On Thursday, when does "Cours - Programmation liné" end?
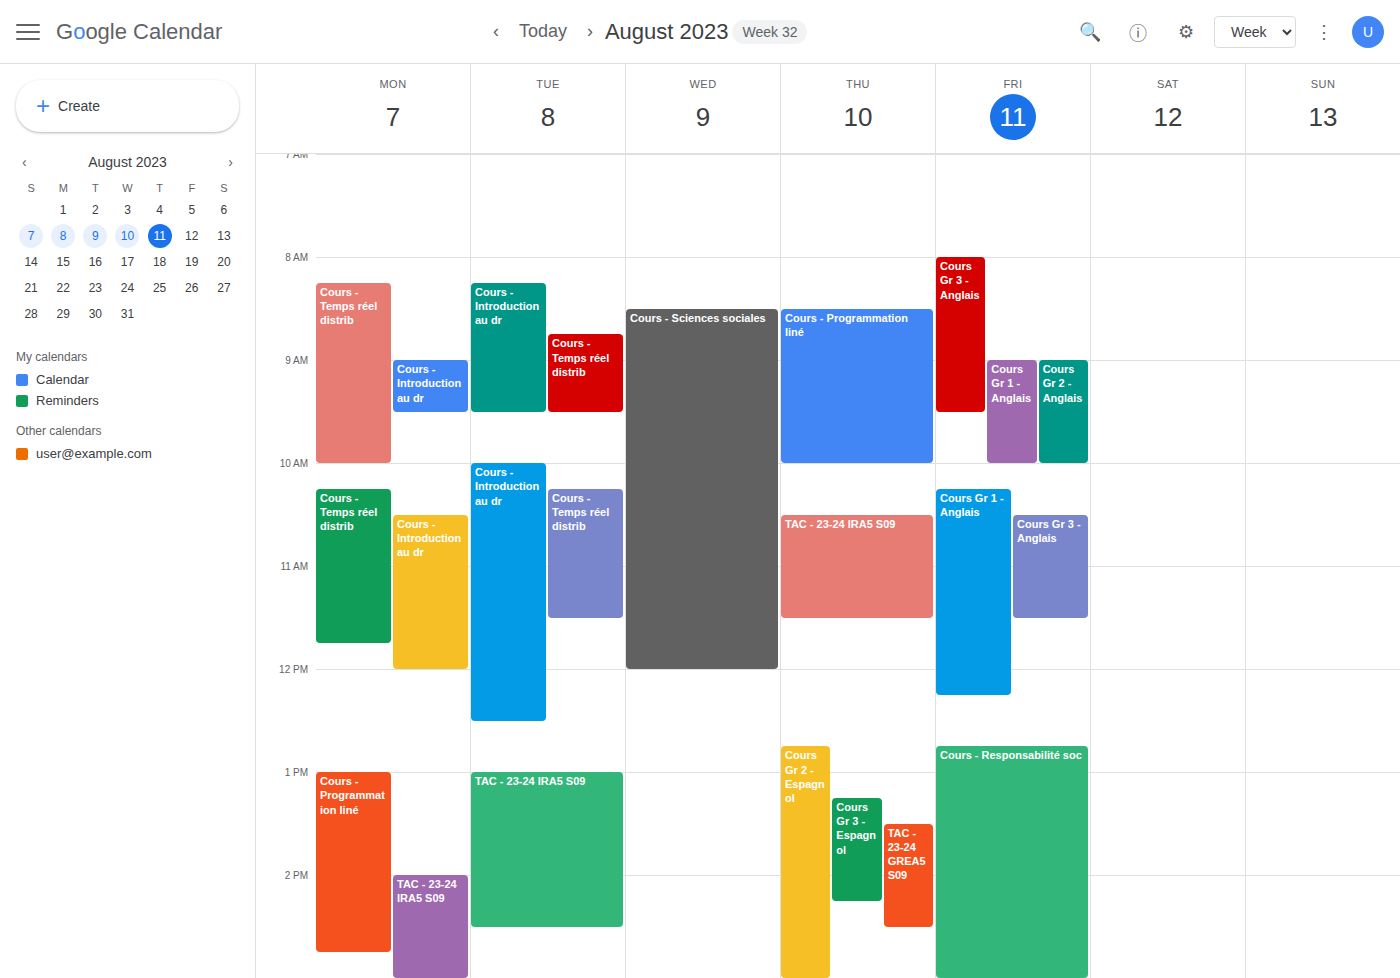
10:00 AM